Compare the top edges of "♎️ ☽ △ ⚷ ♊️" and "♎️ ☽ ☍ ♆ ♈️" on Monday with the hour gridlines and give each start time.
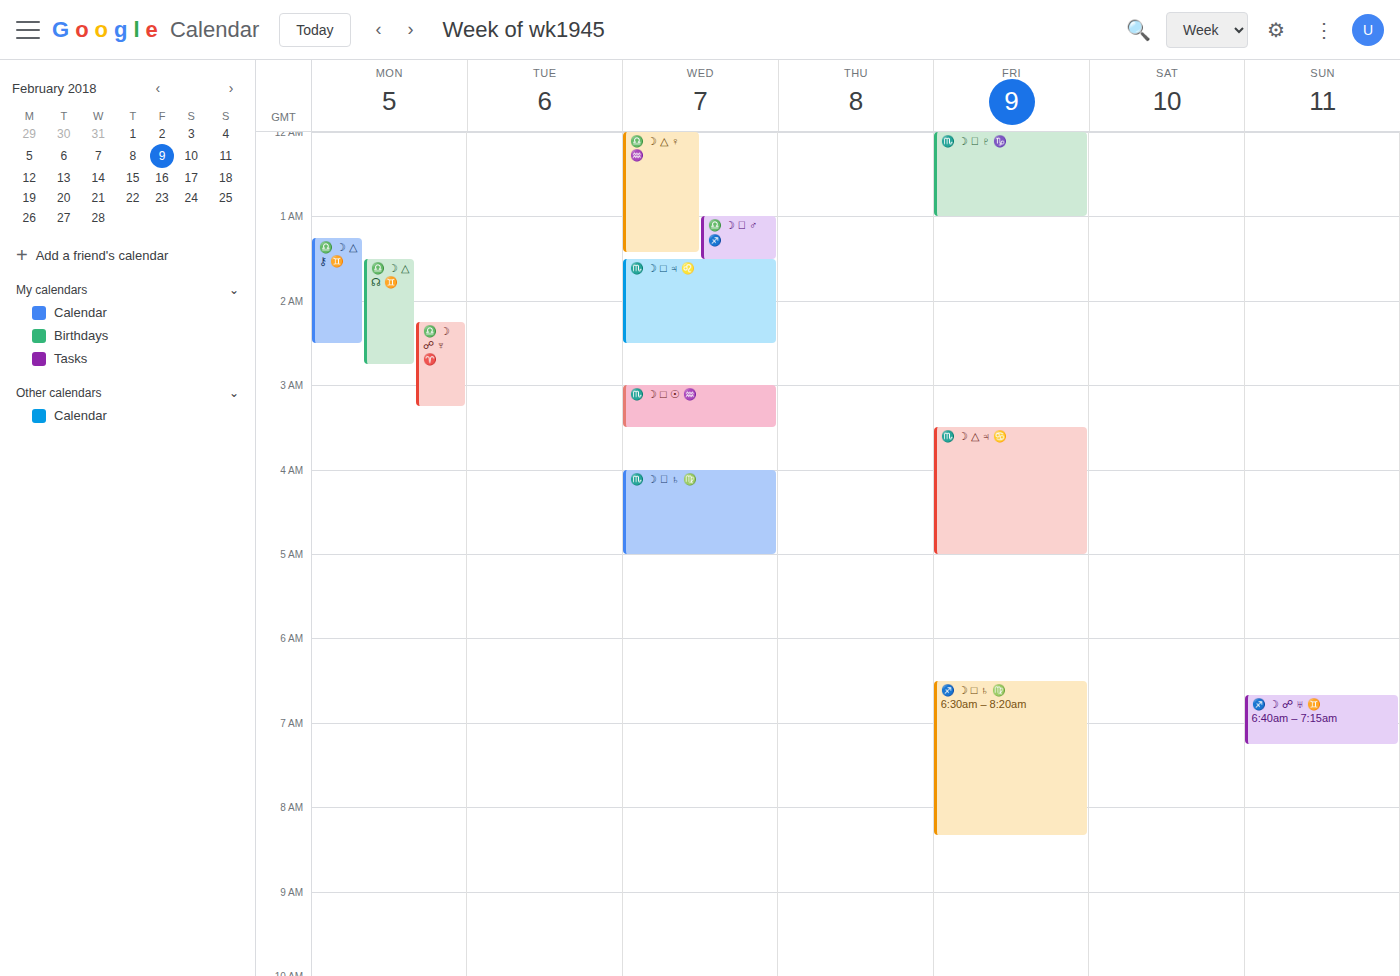
"♎️ ☽ △ ⚷ ♊️": 1:15 AM, neither: a quarter of the way from the 1 AM line to the 2 AM line. "♎️ ☽ ☍ ♆ ♈️": 2:15 AM, neither: a quarter of the way from the 2 AM line to the 3 AM line.